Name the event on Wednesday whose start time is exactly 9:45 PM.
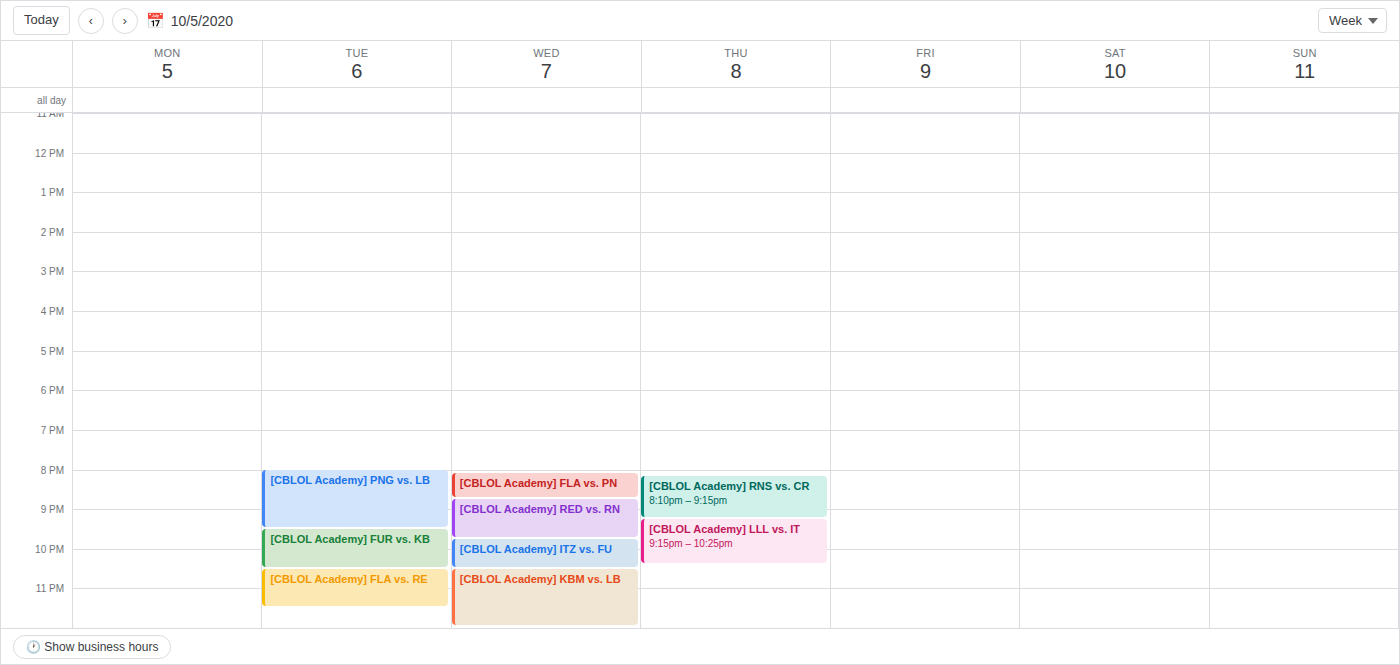
"[CBLOL Academy] ITZ vs. FU"